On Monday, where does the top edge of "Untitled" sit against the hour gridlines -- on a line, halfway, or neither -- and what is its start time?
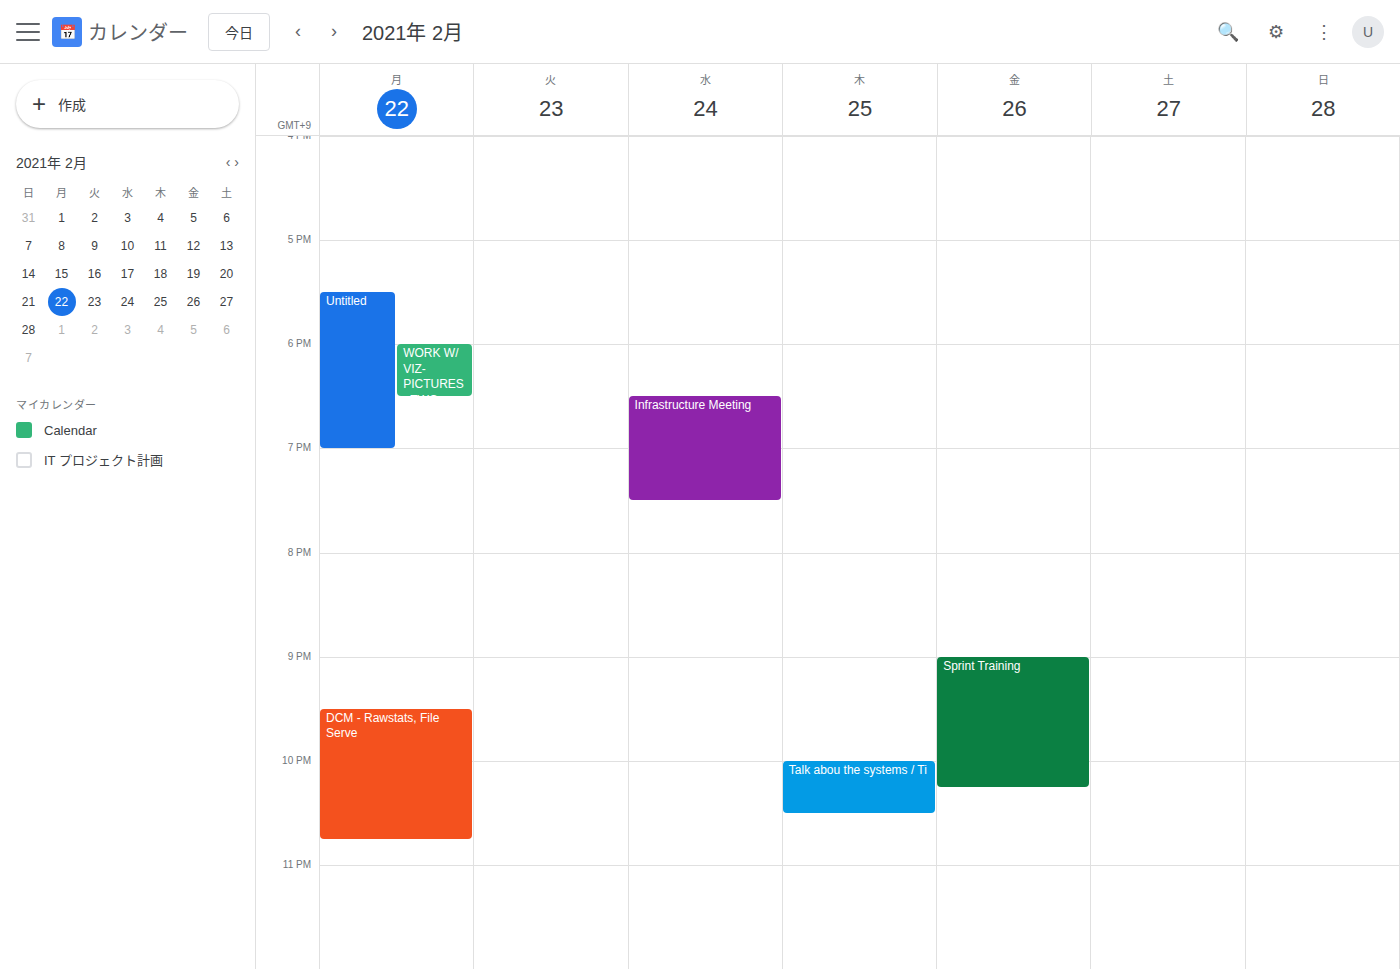
5:30 PM -- halfway between the 5 PM and 6 PM lines.